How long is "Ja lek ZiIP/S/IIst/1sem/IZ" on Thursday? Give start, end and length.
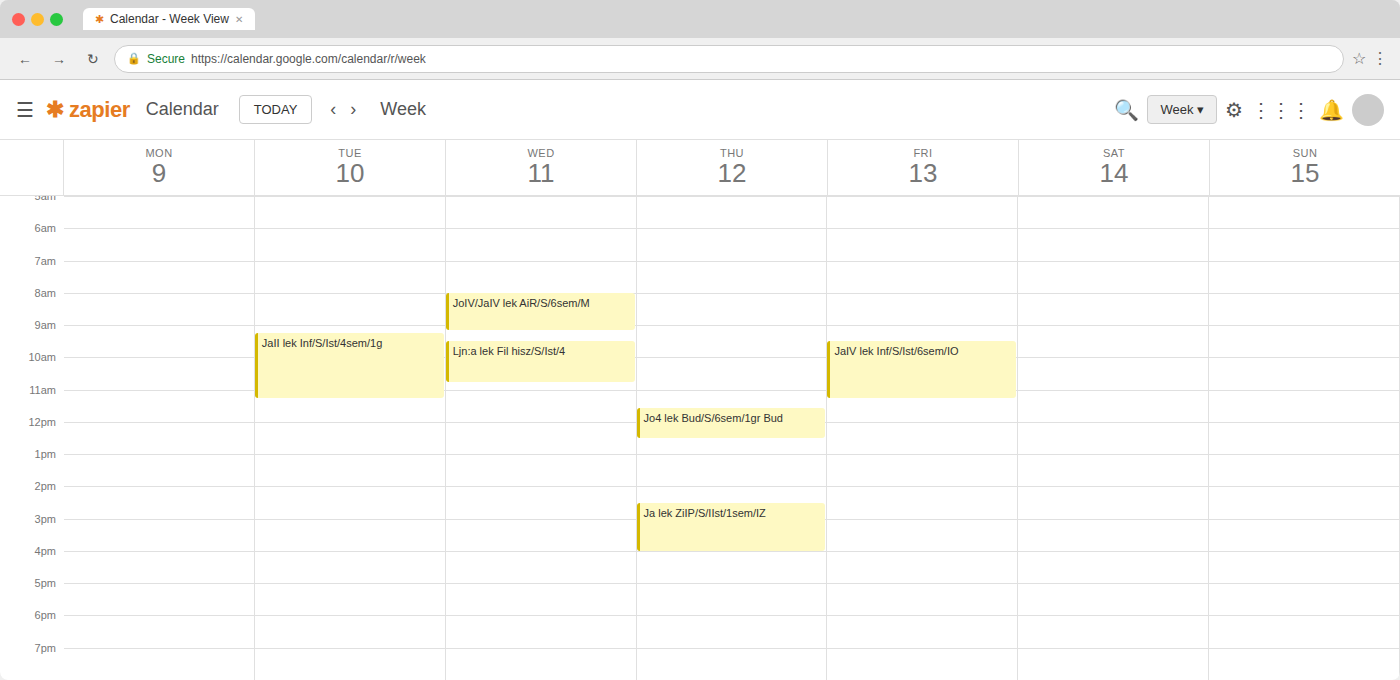
2:30 PM to 4:00 PM, 1 hour 30 minutes